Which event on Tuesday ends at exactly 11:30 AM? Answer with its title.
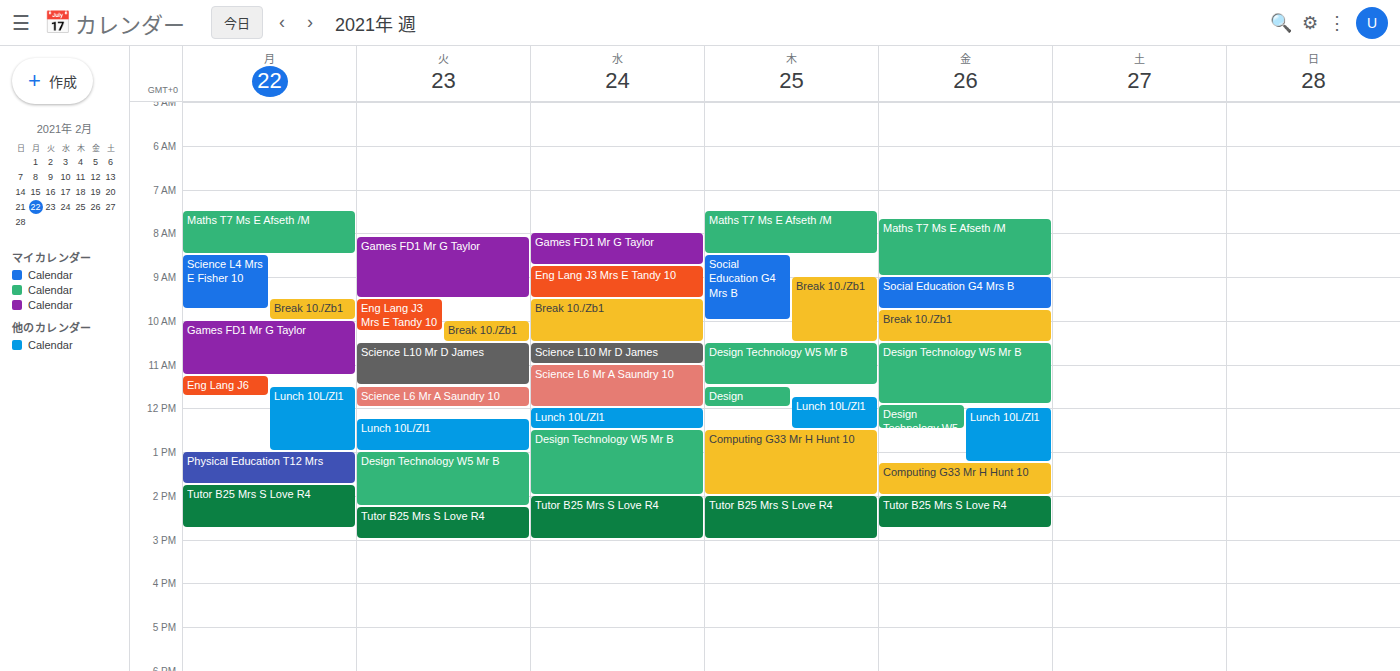
"Science L10 Mr D James"